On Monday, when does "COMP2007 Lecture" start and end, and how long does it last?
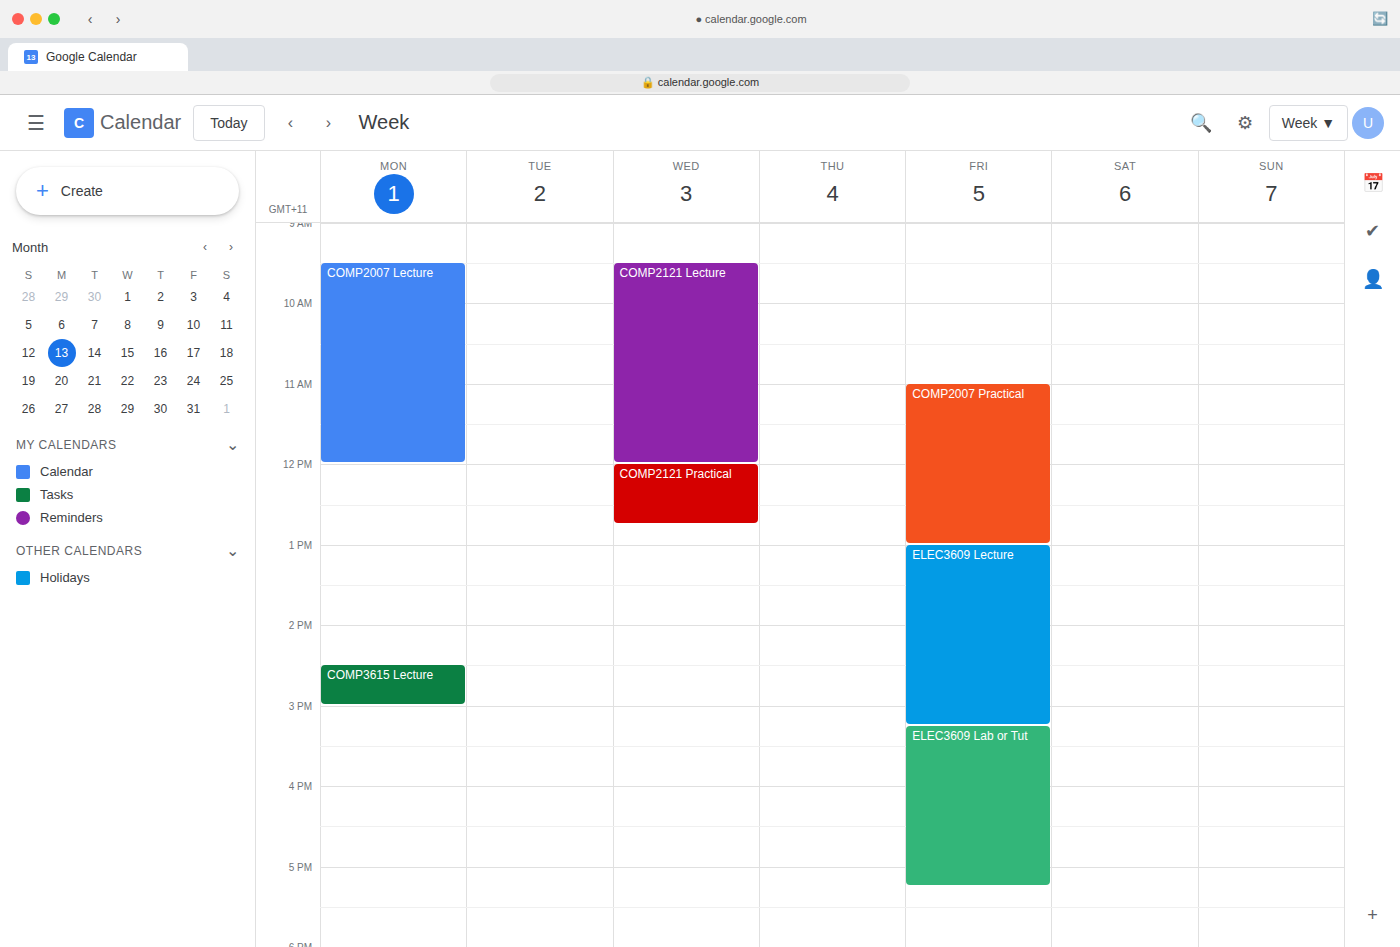
9:30 AM to 12:00 PM, 2 hours 30 minutes